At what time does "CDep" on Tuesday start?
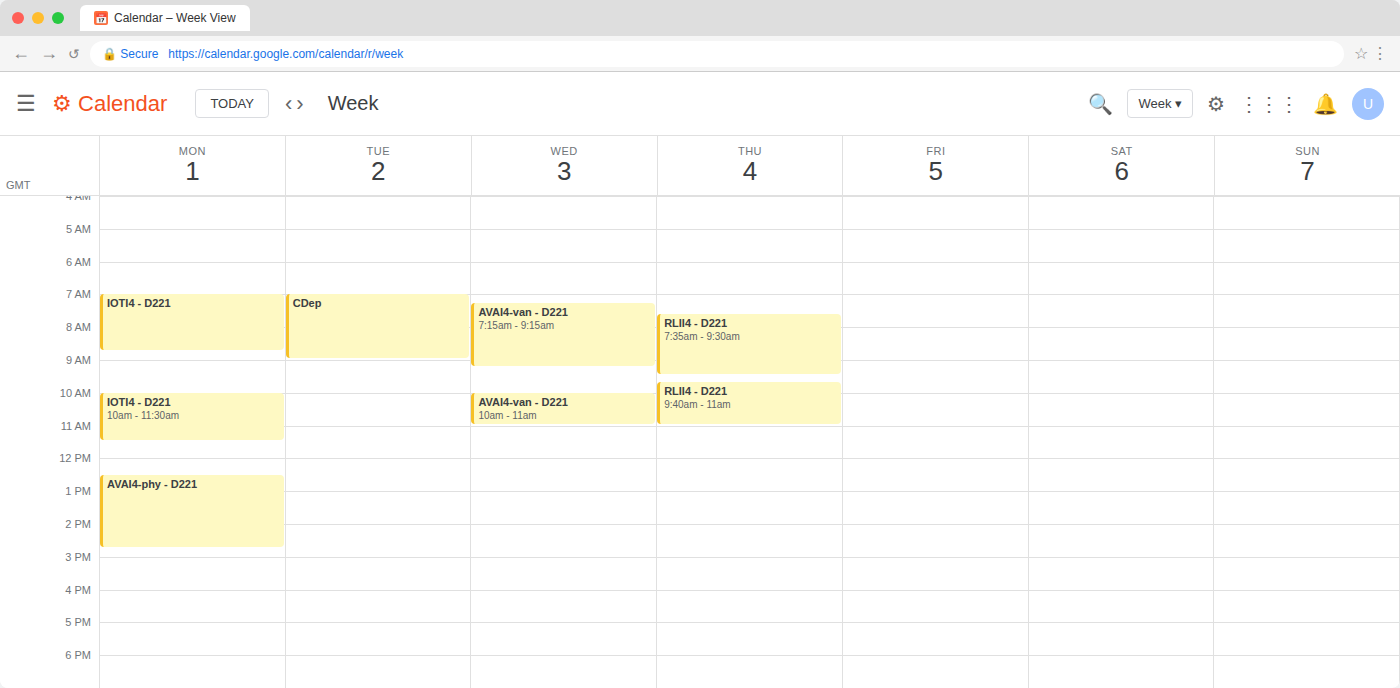
7:00 AM